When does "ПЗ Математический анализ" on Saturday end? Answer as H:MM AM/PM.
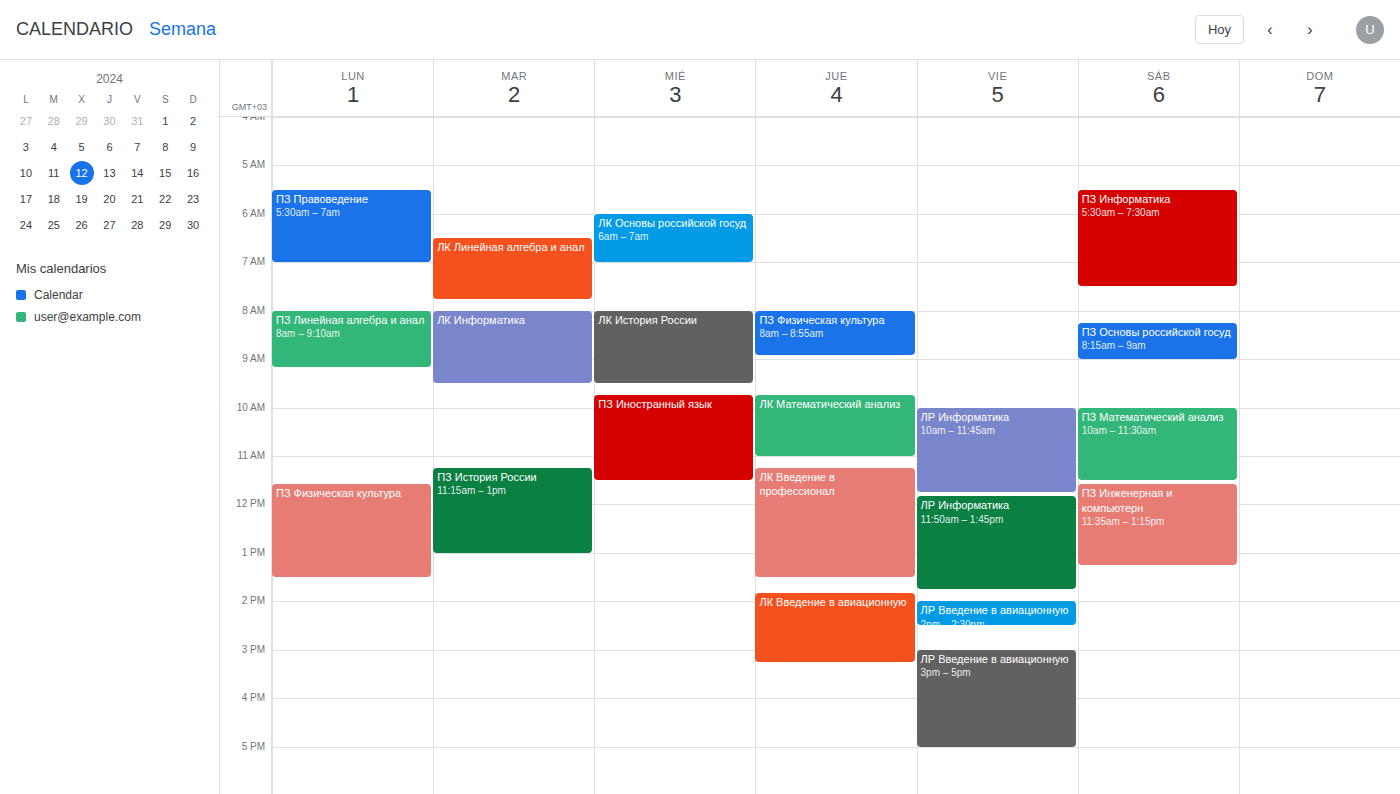
11:30 AM